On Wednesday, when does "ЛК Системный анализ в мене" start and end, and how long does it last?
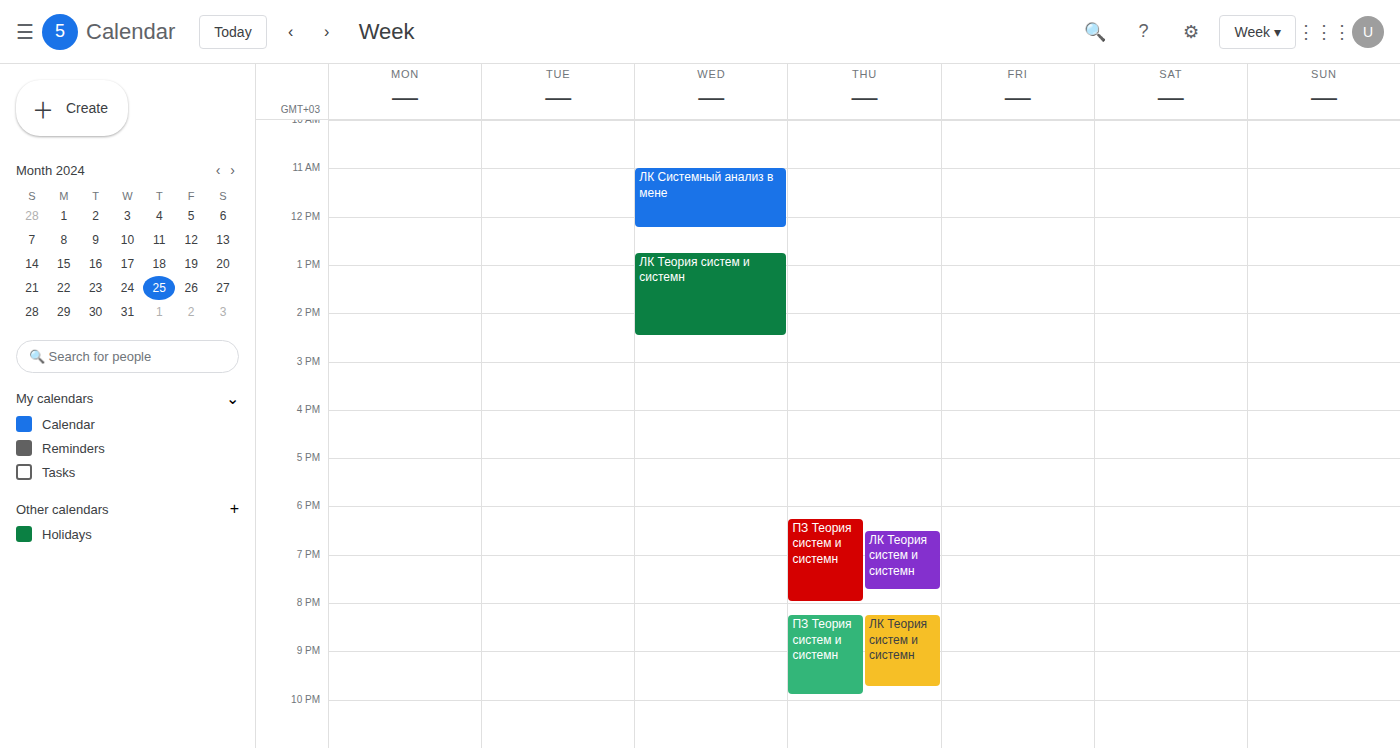
11:00 to 12:15, 1 hour 15 minutes